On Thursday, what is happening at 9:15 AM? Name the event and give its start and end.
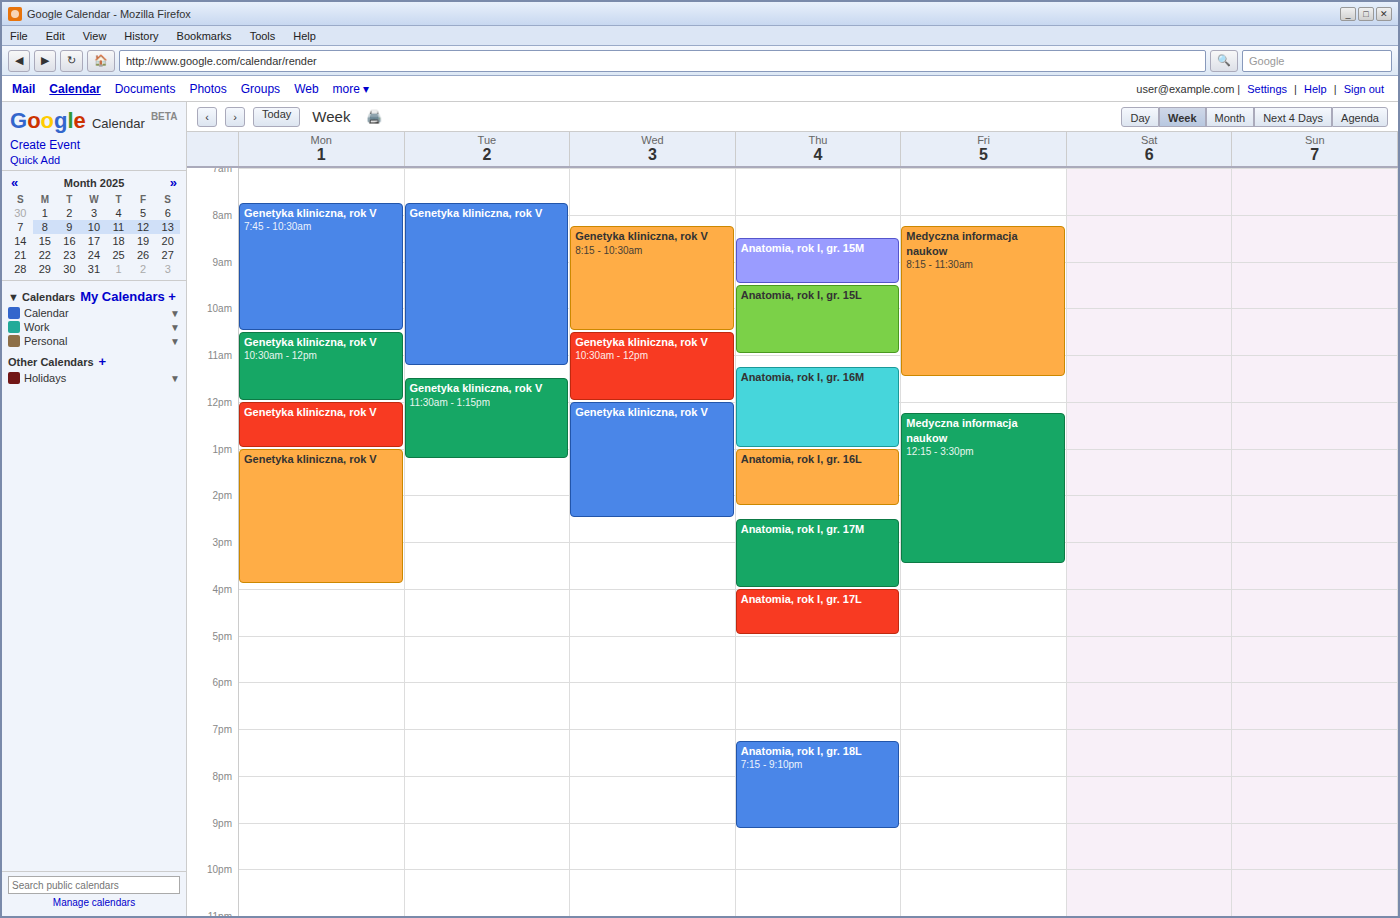
"Anatomia, rok I, gr. 15M", 8:30 AM to 9:30 AM